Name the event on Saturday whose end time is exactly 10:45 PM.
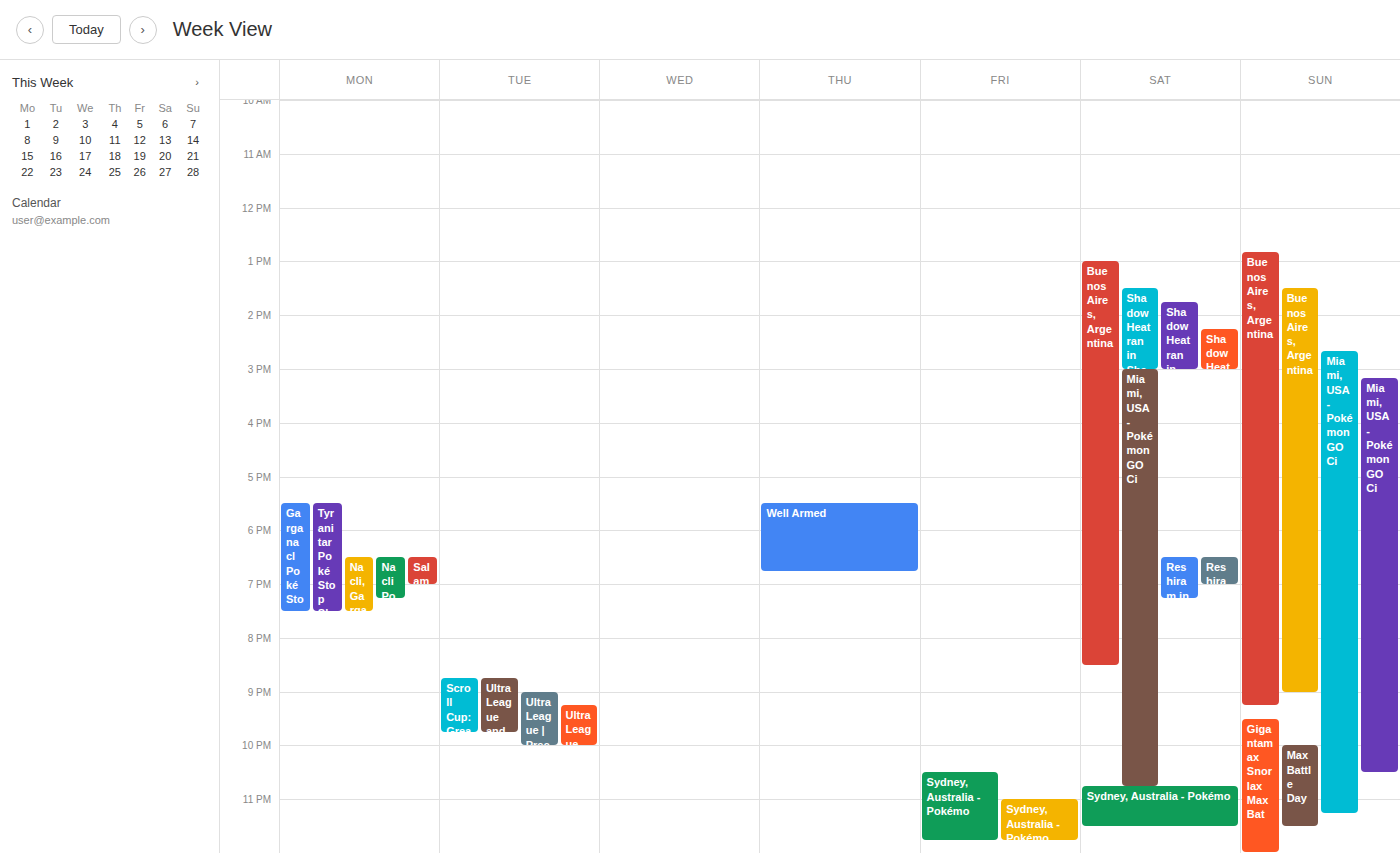
"Miami, USA - Pokémon GO Ci"